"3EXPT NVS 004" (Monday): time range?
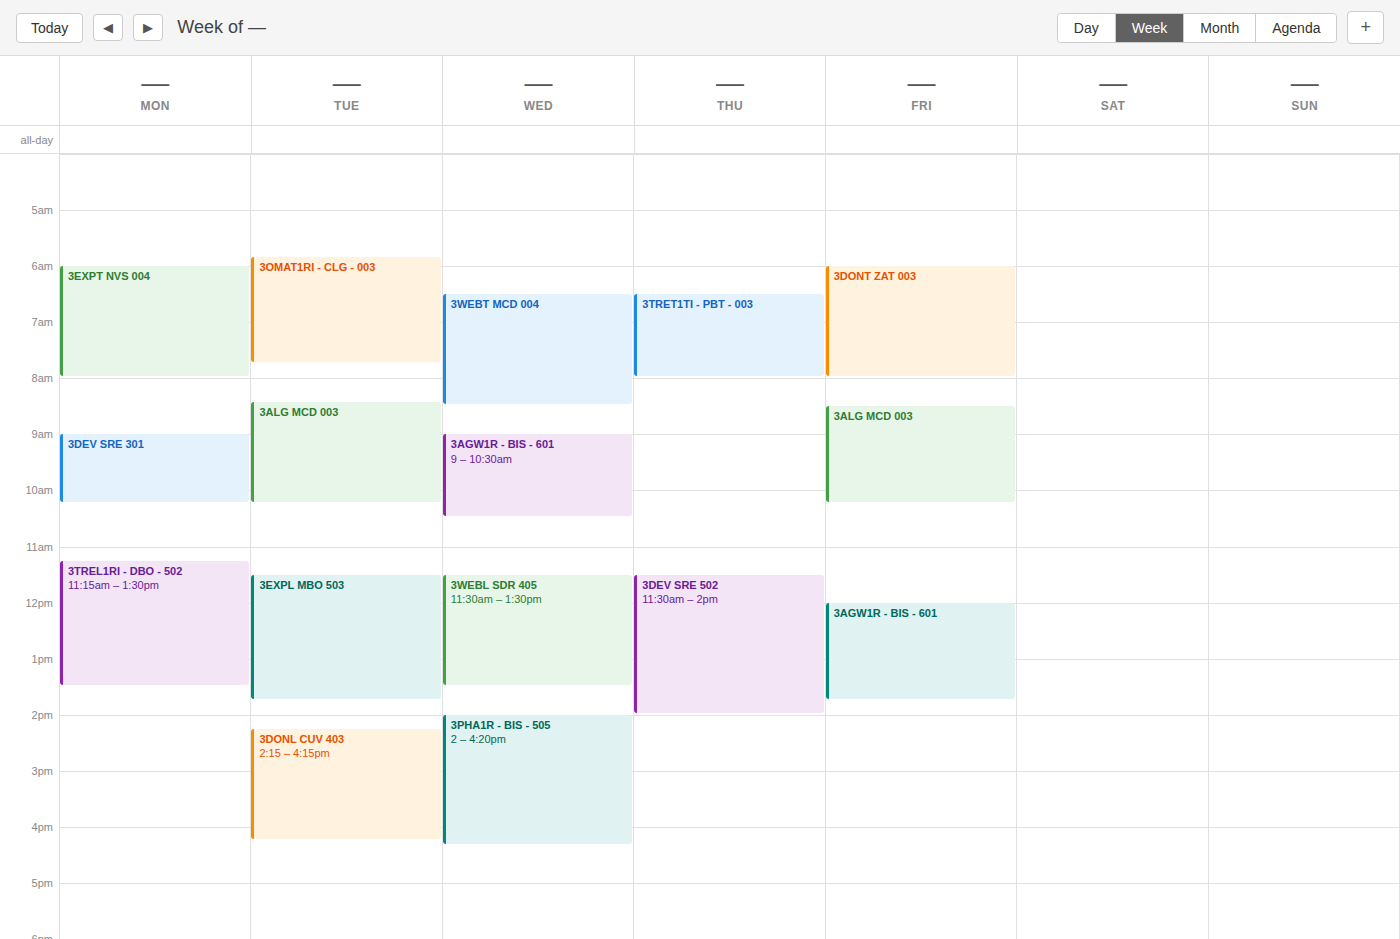
6:00 AM to 8:00 AM